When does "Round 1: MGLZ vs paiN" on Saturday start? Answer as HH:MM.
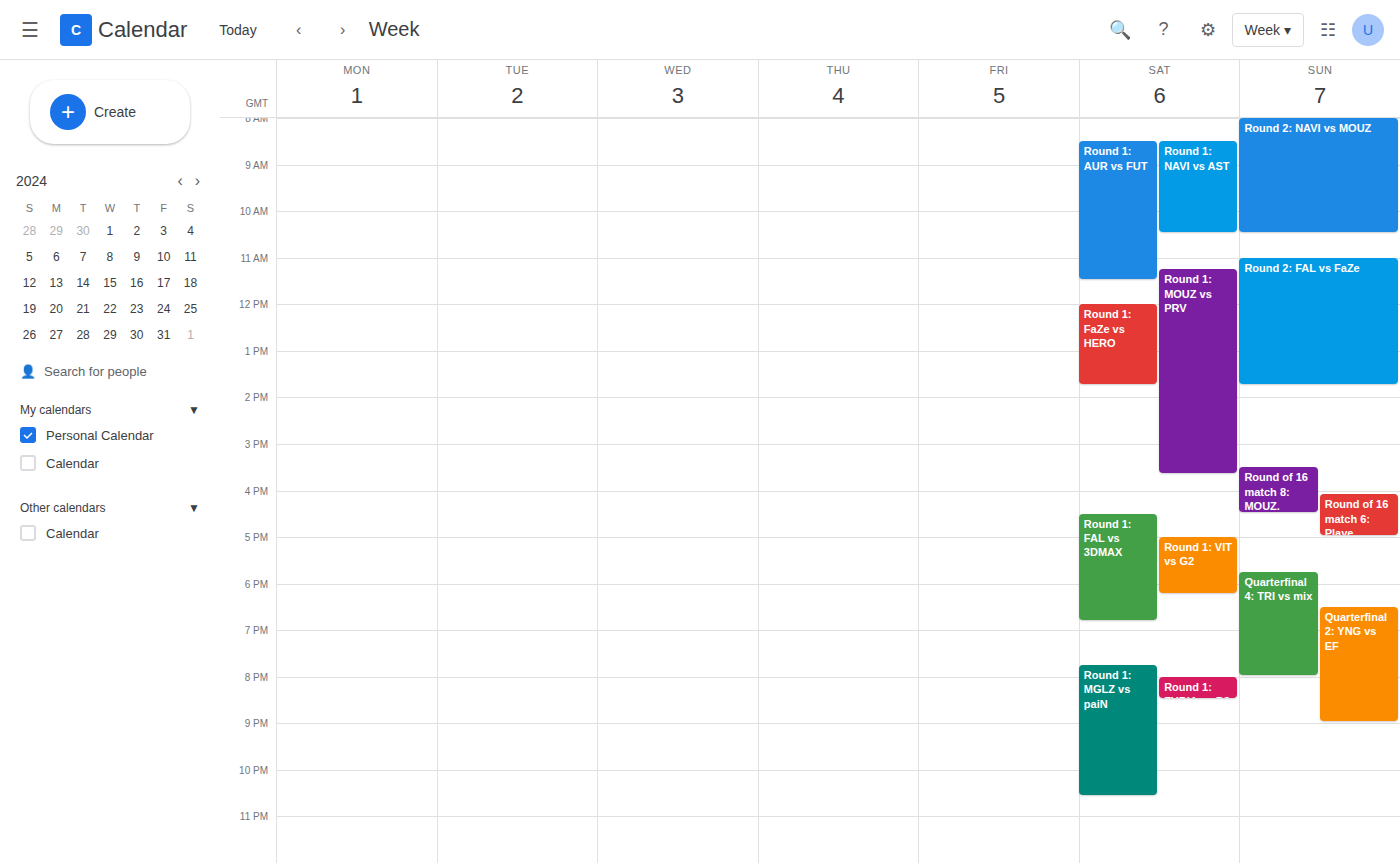
19:45